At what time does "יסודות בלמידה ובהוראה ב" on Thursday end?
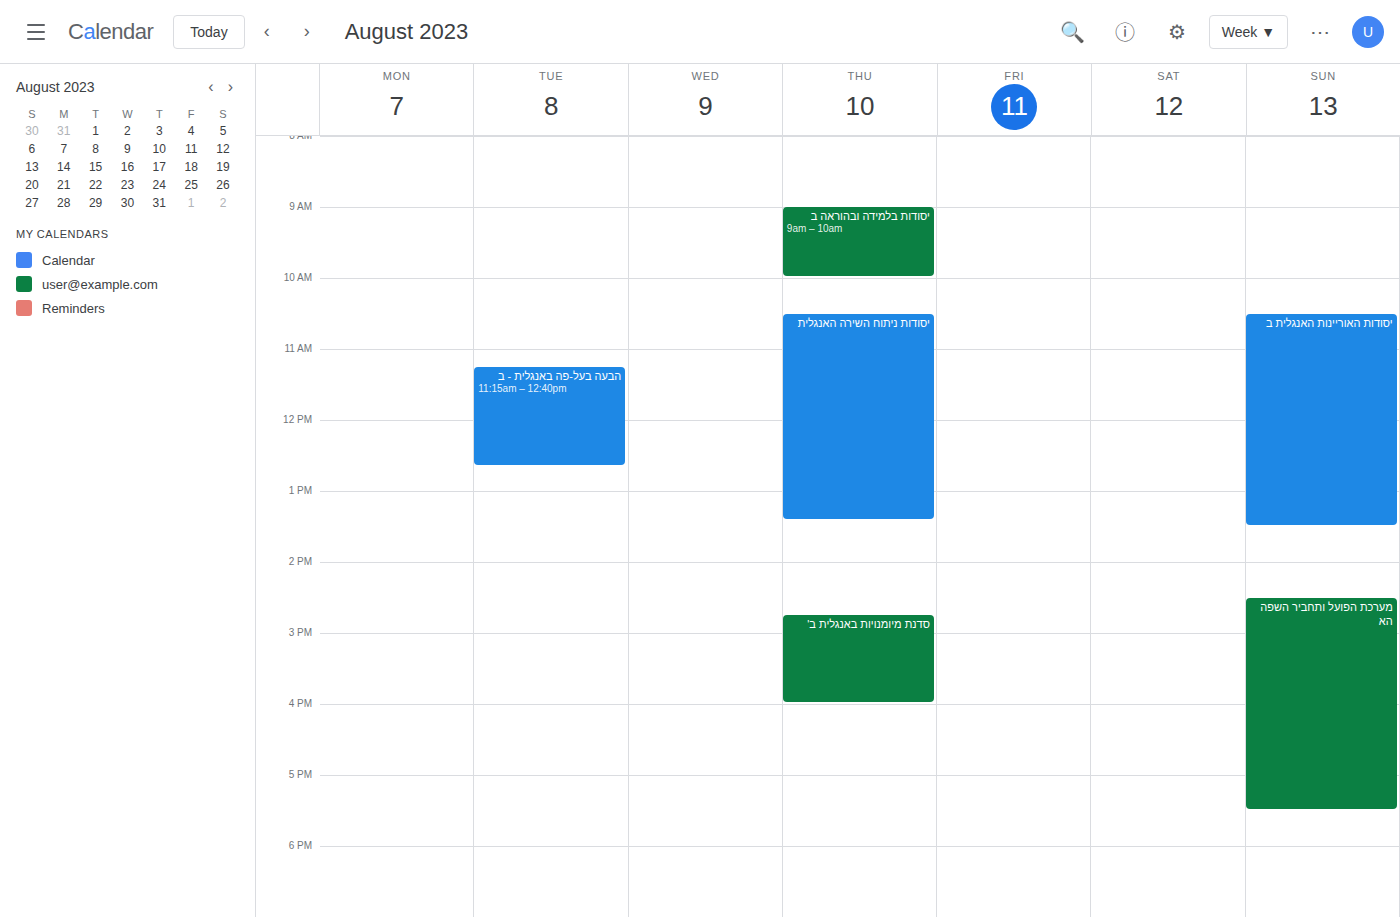
10:00 AM